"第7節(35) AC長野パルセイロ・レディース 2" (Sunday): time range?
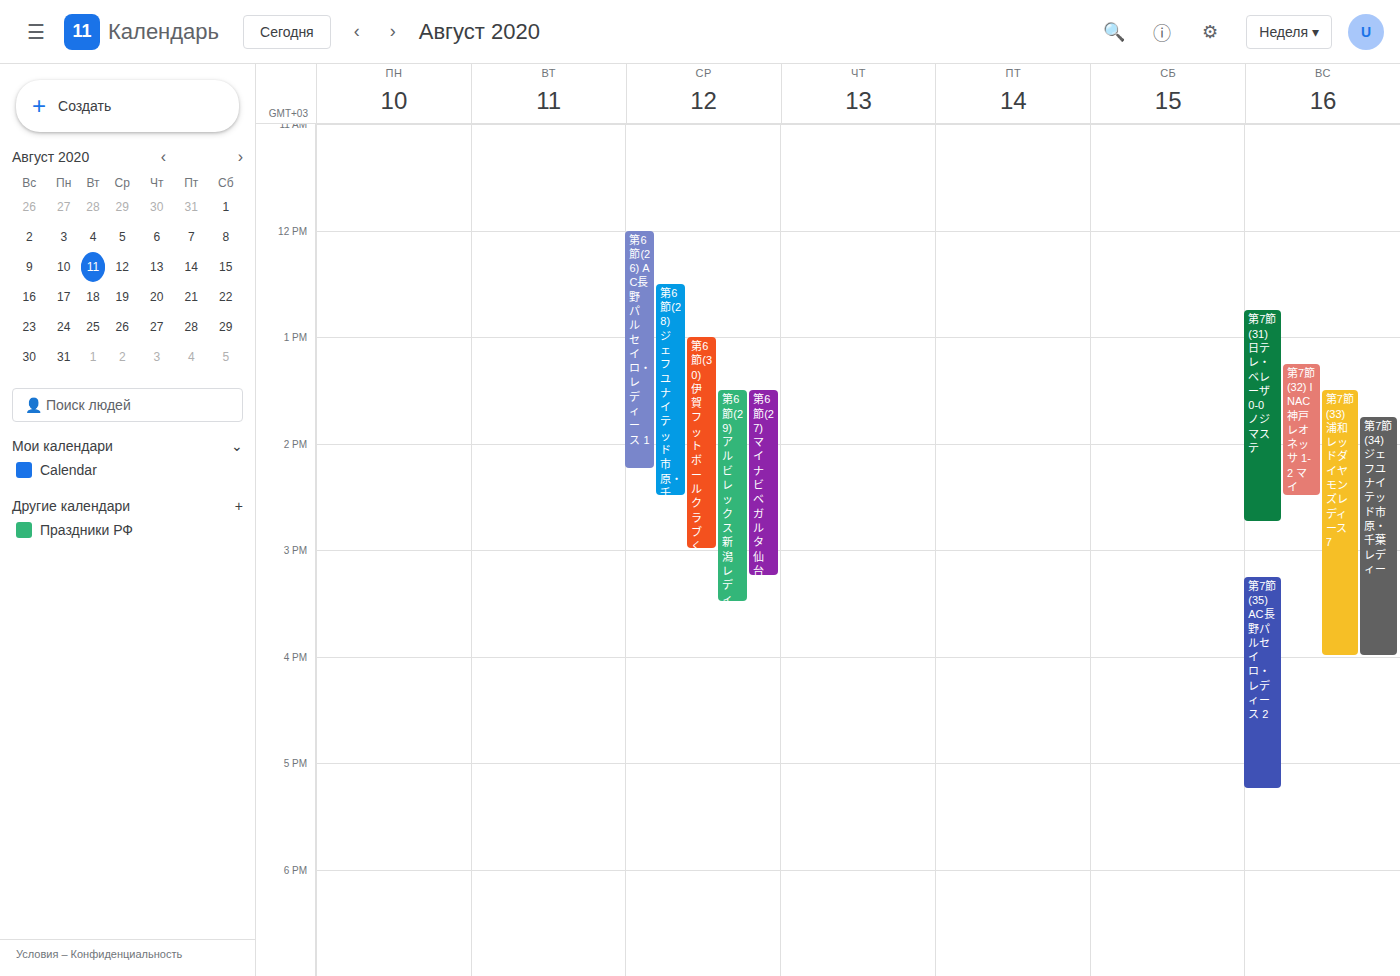
3:15 PM to 5:15 PM